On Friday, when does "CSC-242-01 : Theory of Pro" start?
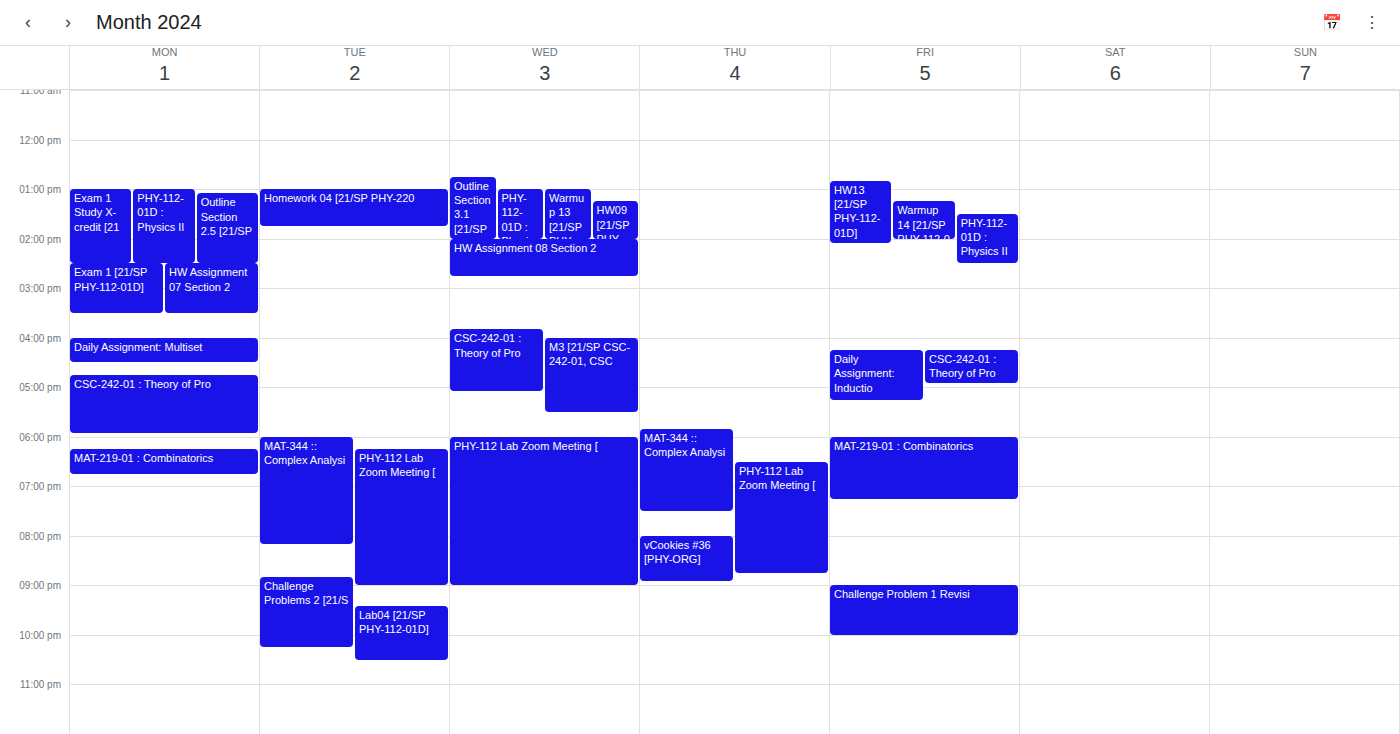
4:15 PM